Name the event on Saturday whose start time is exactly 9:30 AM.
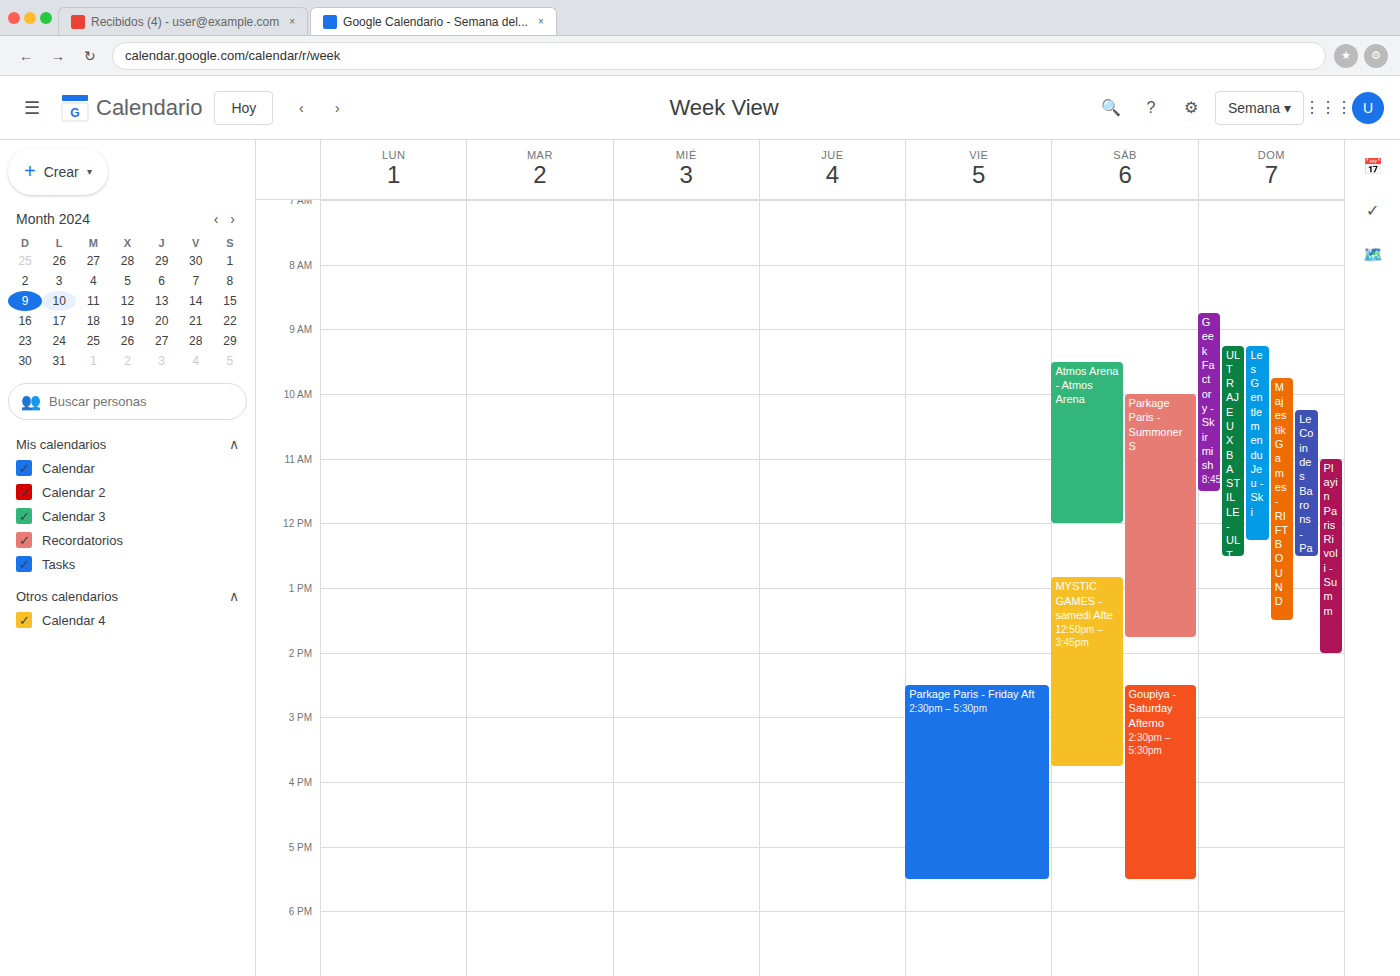
"Atmos Arena - Atmos Arena"